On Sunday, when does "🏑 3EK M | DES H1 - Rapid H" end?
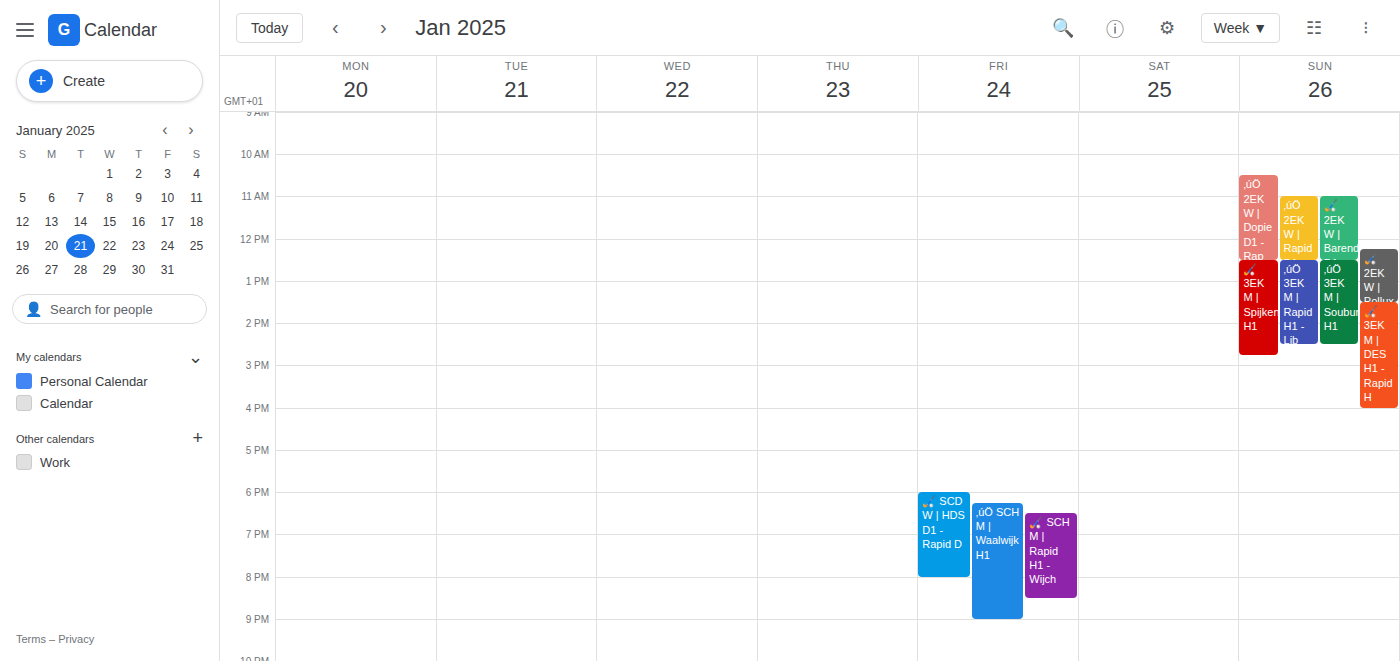
4:00 PM